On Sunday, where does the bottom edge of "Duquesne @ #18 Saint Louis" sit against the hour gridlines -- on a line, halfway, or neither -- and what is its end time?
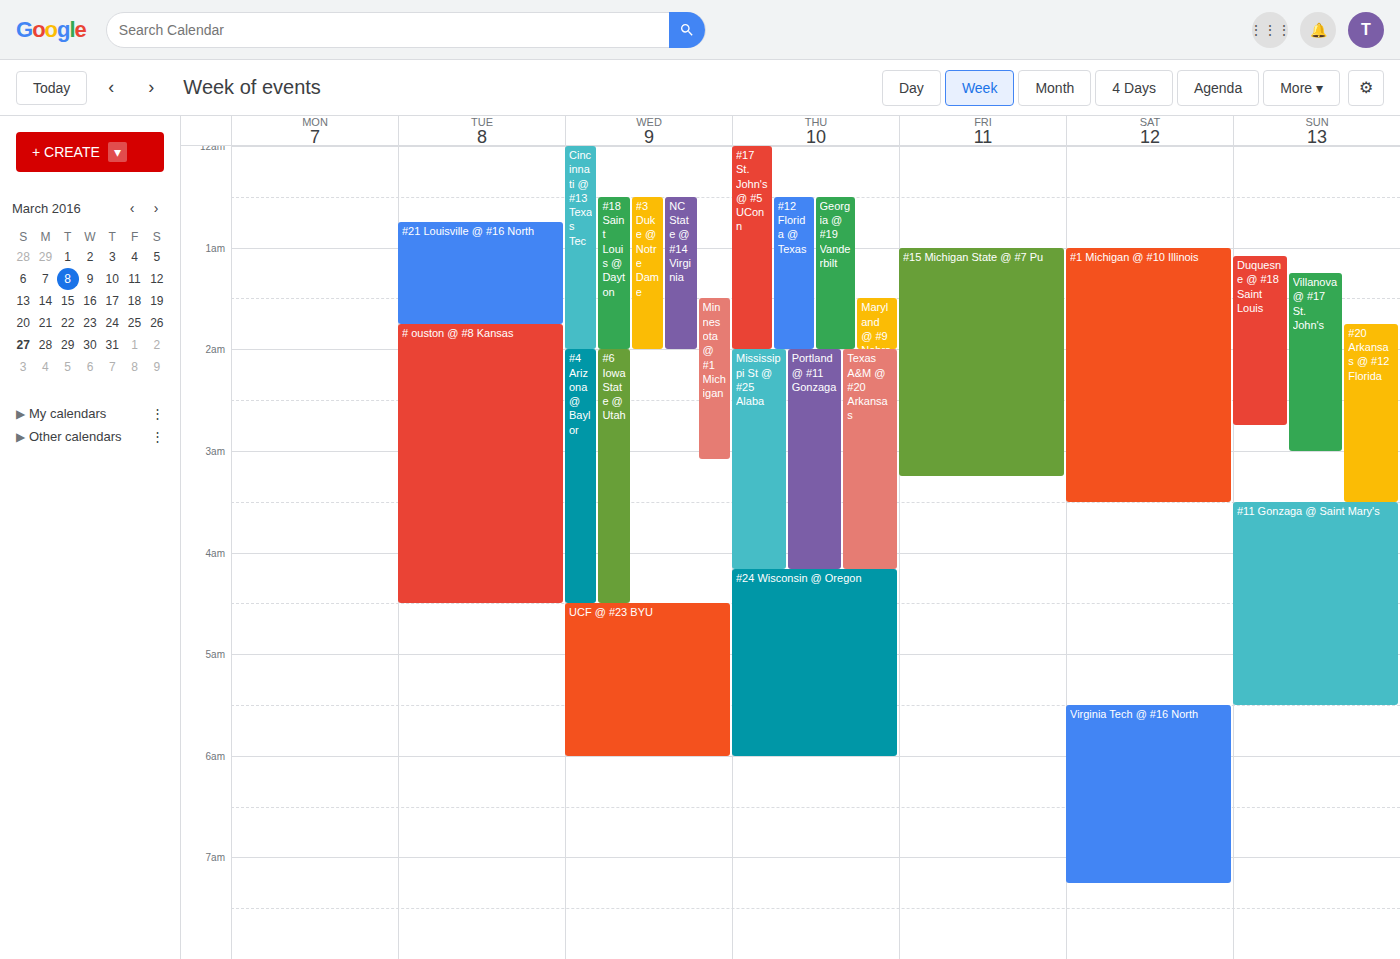
2:45 AM -- neither: three quarters of the way from the 2 AM line to the 3 AM line.